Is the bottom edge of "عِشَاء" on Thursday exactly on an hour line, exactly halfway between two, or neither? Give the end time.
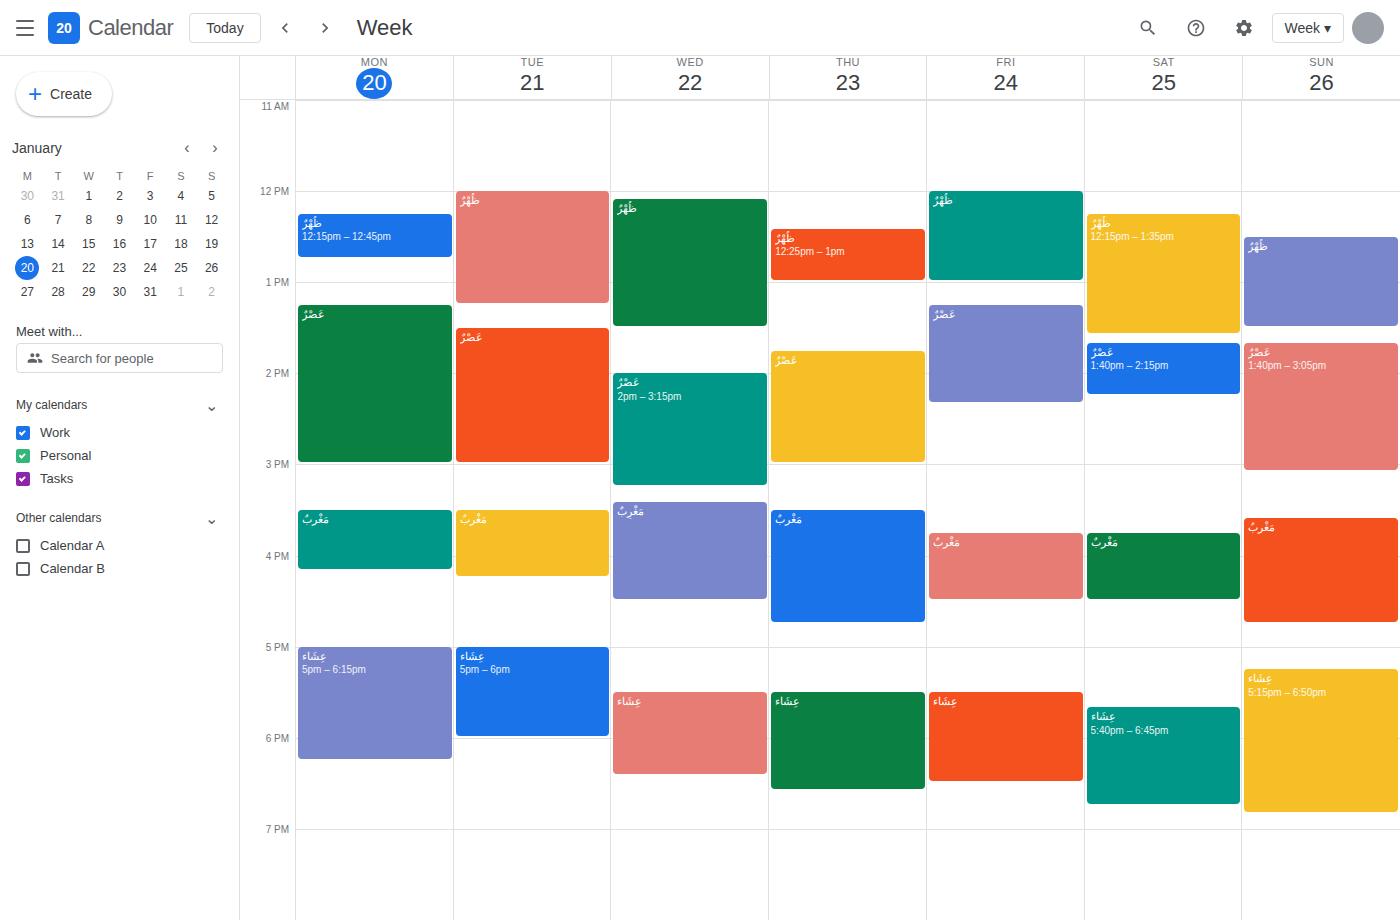
6:35 PM -- neither: 35 minutes below the 6 PM line and 25 minutes above the 7 PM line.